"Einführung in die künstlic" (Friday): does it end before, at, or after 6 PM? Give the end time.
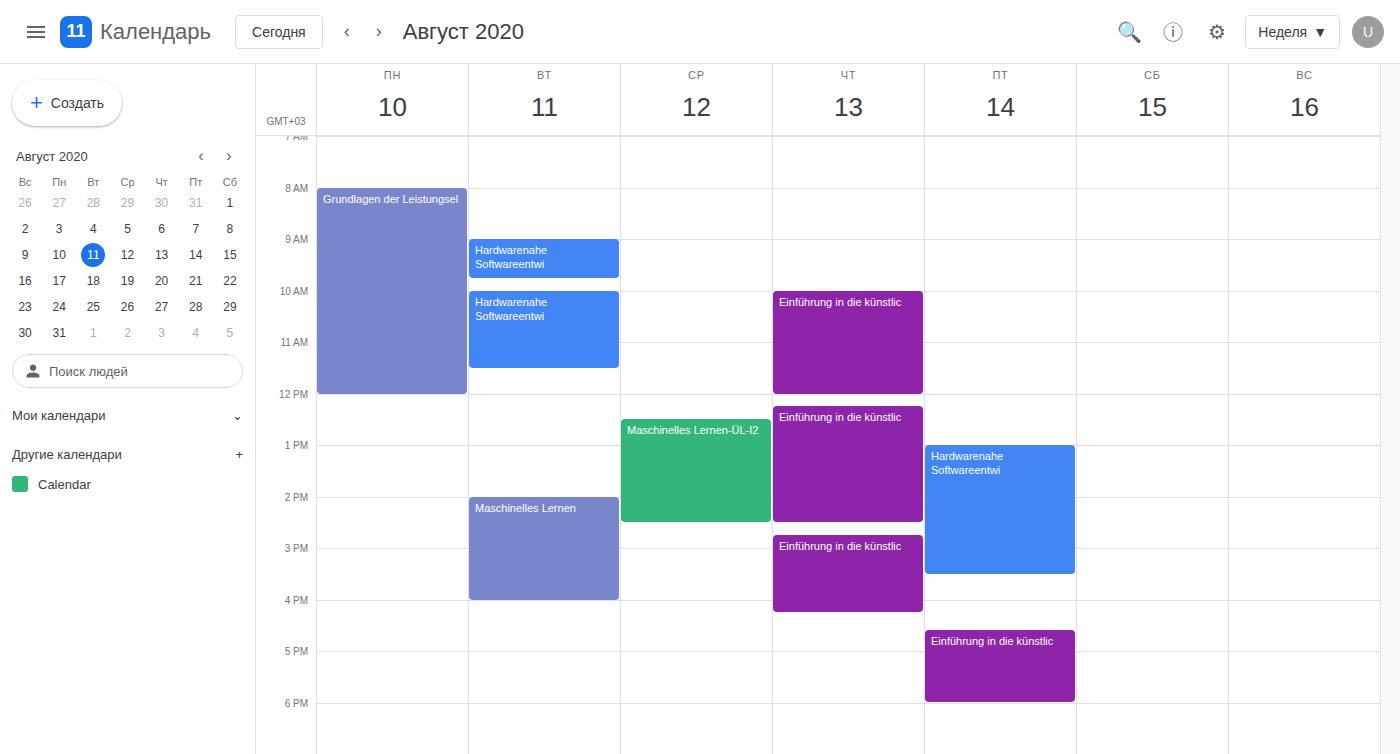
6:00 PM -- exactly at 6 PM, on the 6 PM line.